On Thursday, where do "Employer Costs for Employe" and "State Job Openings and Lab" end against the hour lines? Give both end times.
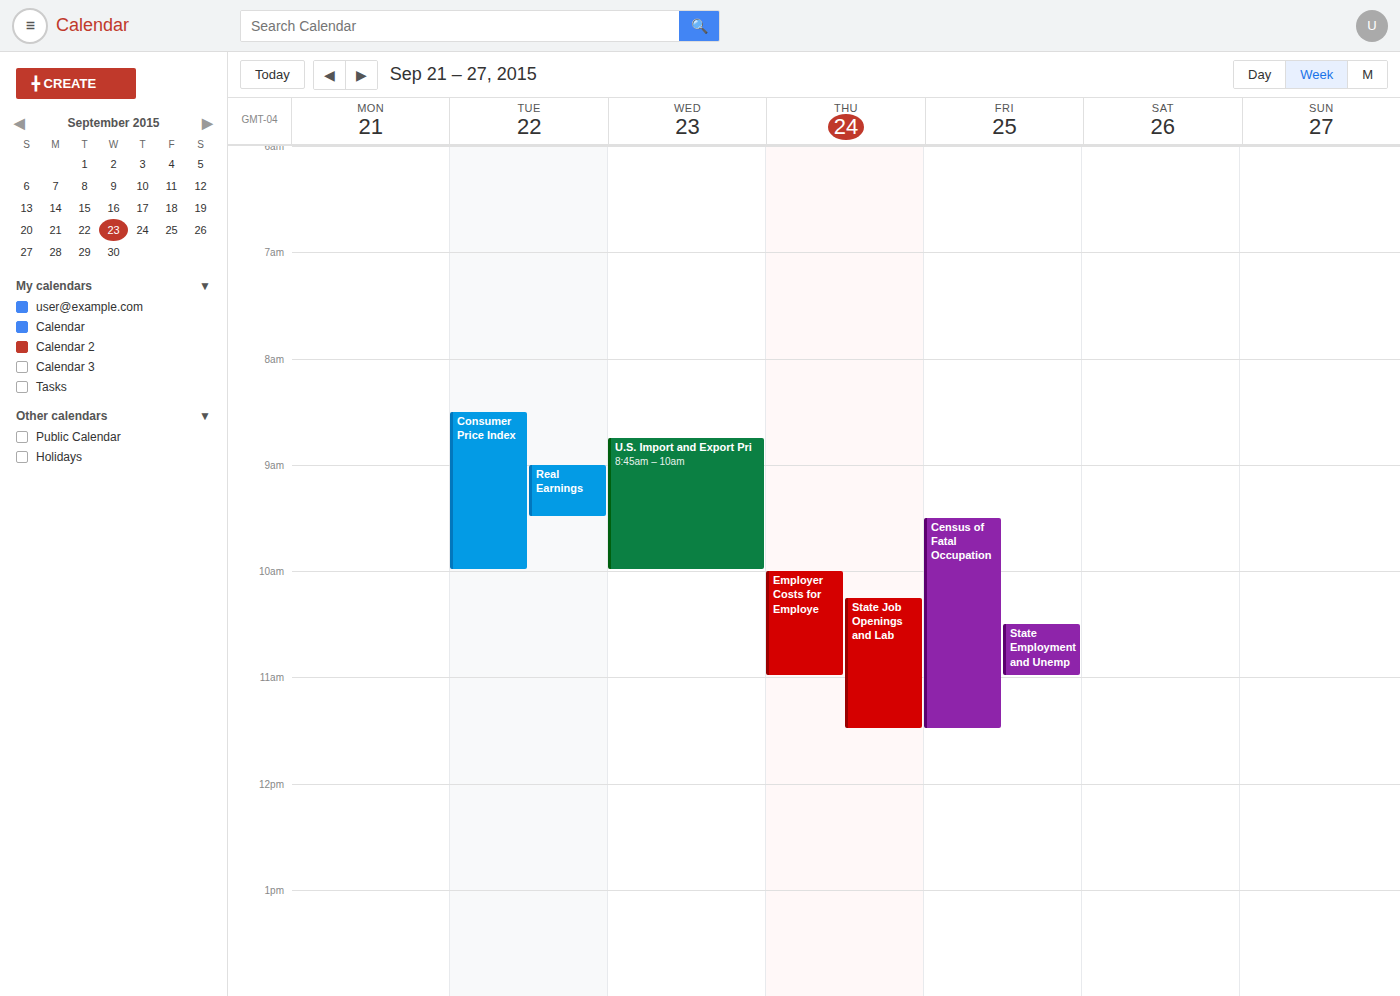
"Employer Costs for Employe": 11:00 AM, exactly on the 11 AM line. "State Job Openings and Lab": 11:30 AM, halfway between the 11 AM and 12 PM lines.